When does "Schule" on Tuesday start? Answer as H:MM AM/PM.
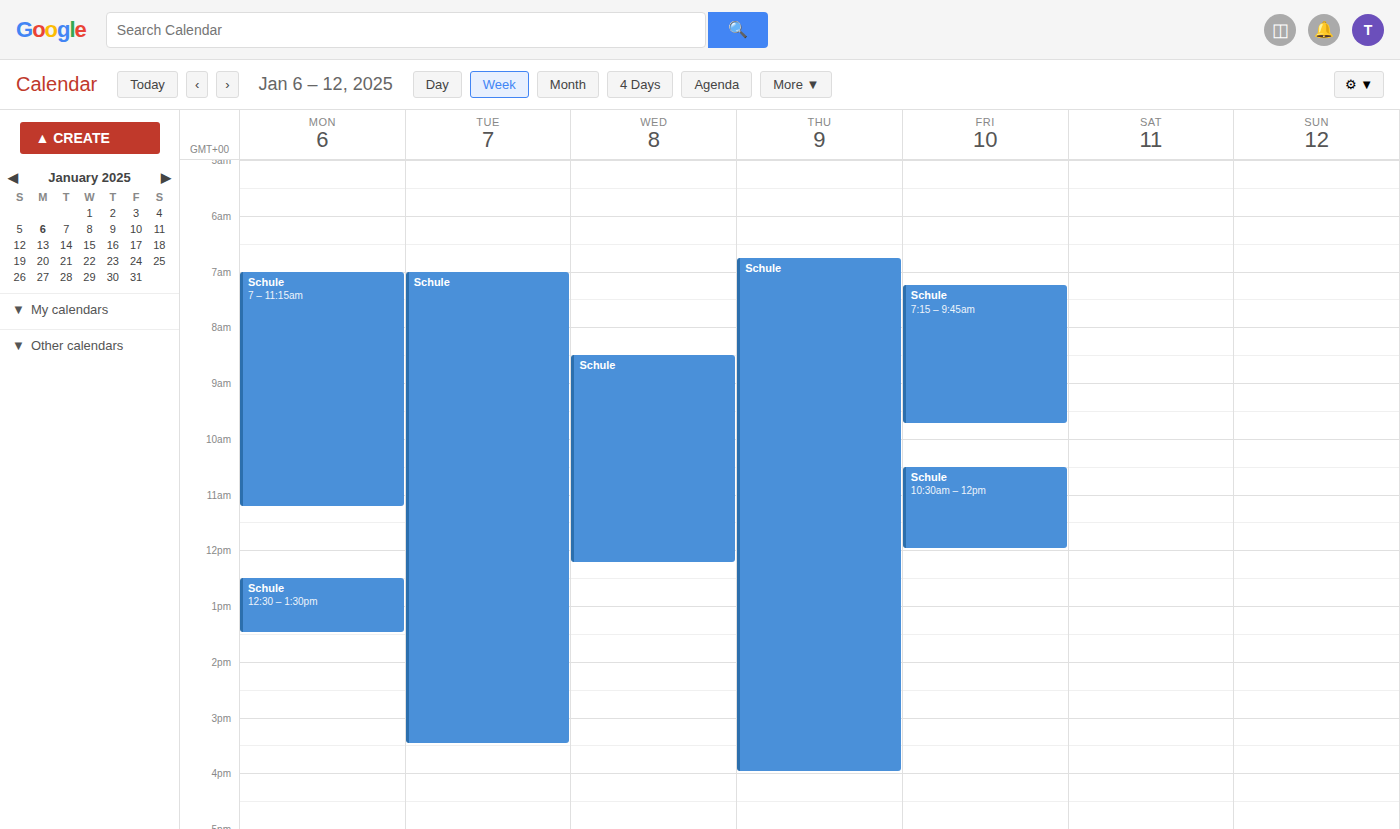
7:00 AM